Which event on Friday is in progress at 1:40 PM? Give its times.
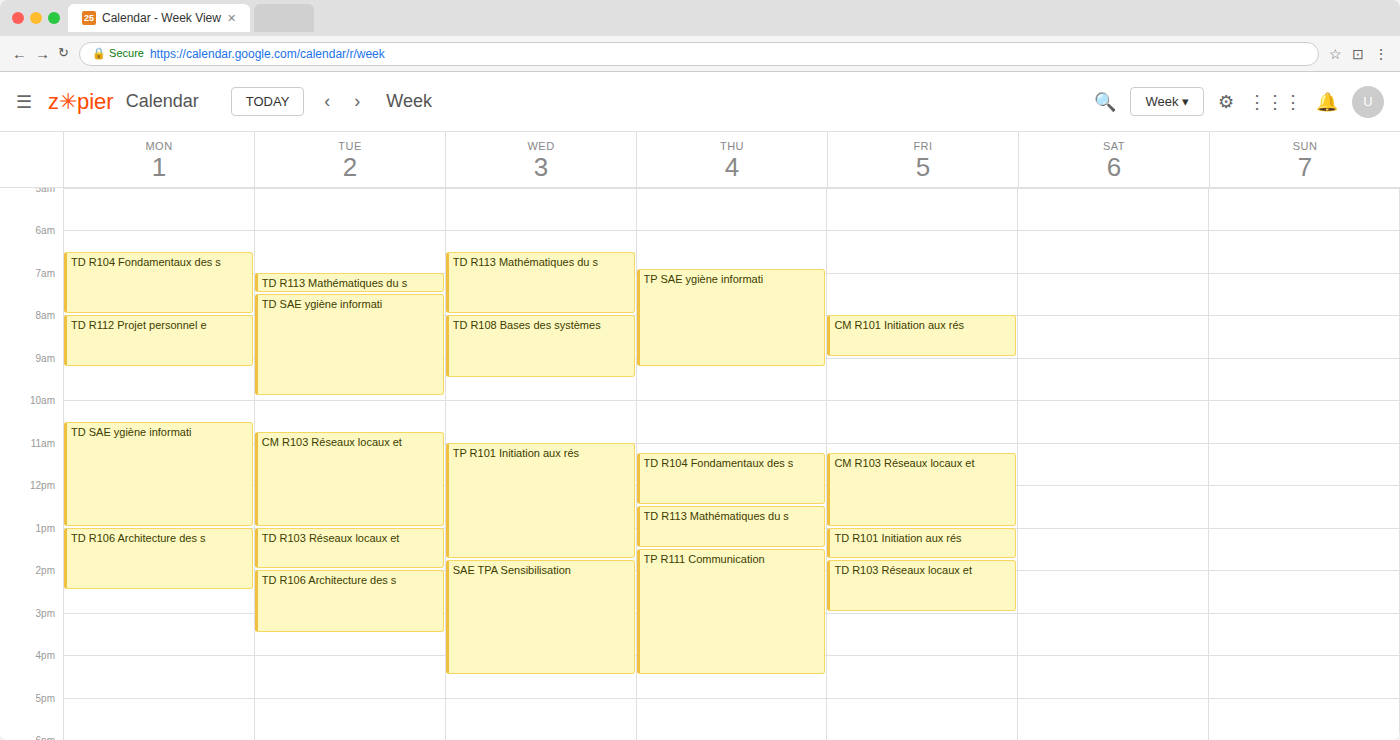
"TD R101 Initiation aux rés", 1:00 PM to 1:45 PM